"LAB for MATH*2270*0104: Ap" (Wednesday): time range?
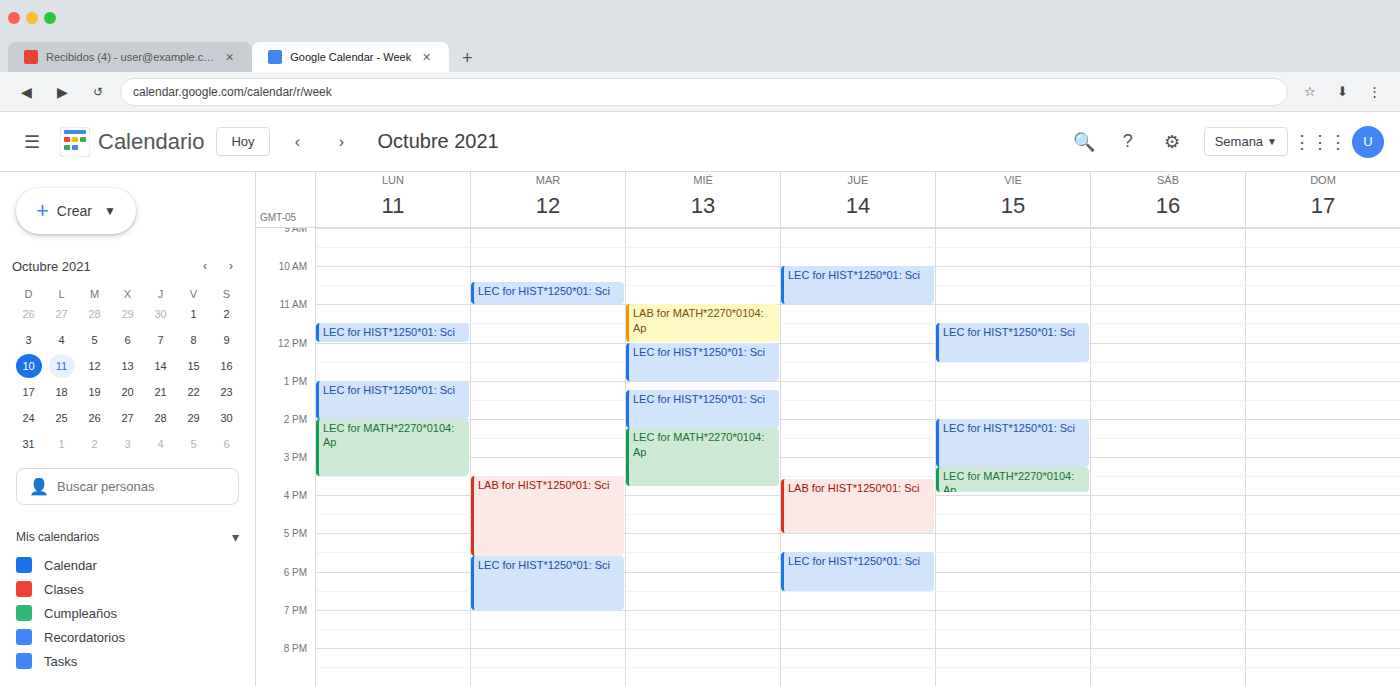
11:00 AM to 12:00 PM